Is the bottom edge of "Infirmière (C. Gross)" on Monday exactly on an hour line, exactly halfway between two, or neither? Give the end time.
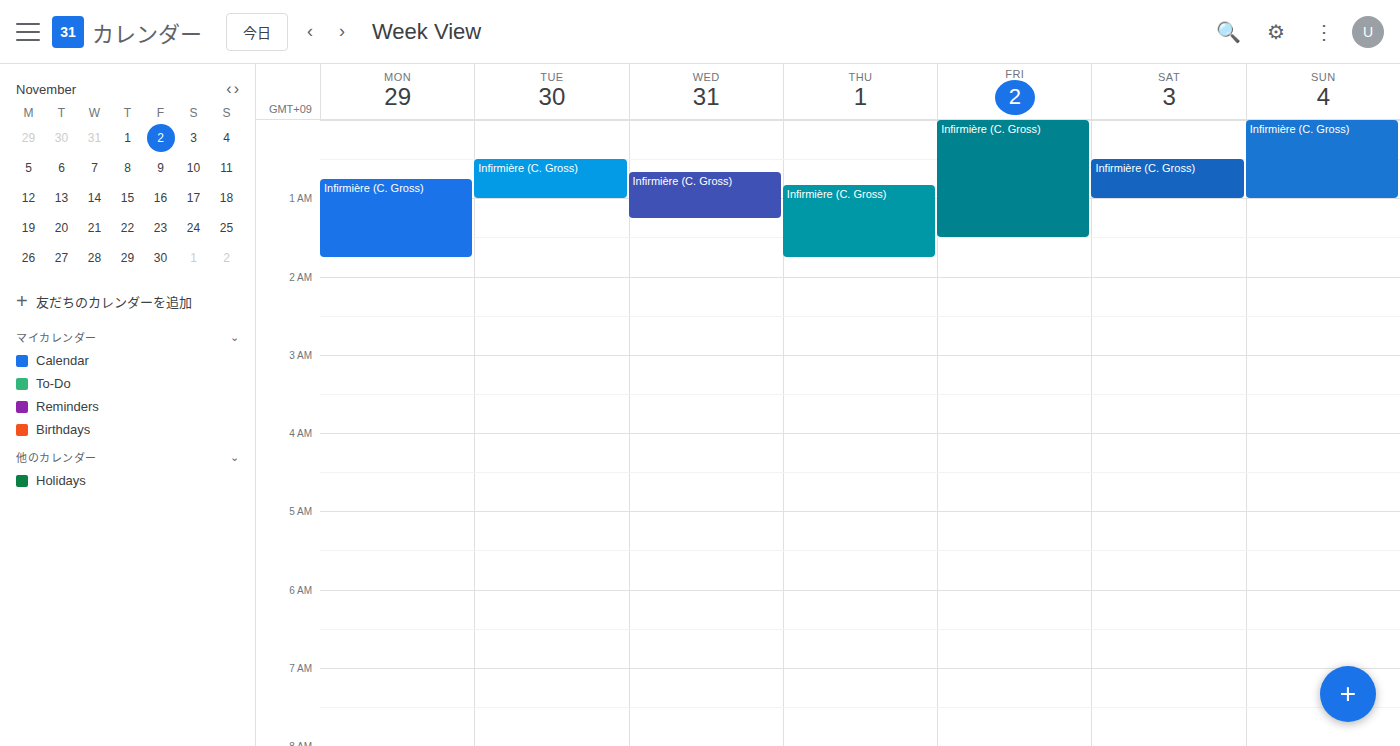
1:45 AM -- neither: three quarters of the way from the 1 AM line to the 2 AM line.